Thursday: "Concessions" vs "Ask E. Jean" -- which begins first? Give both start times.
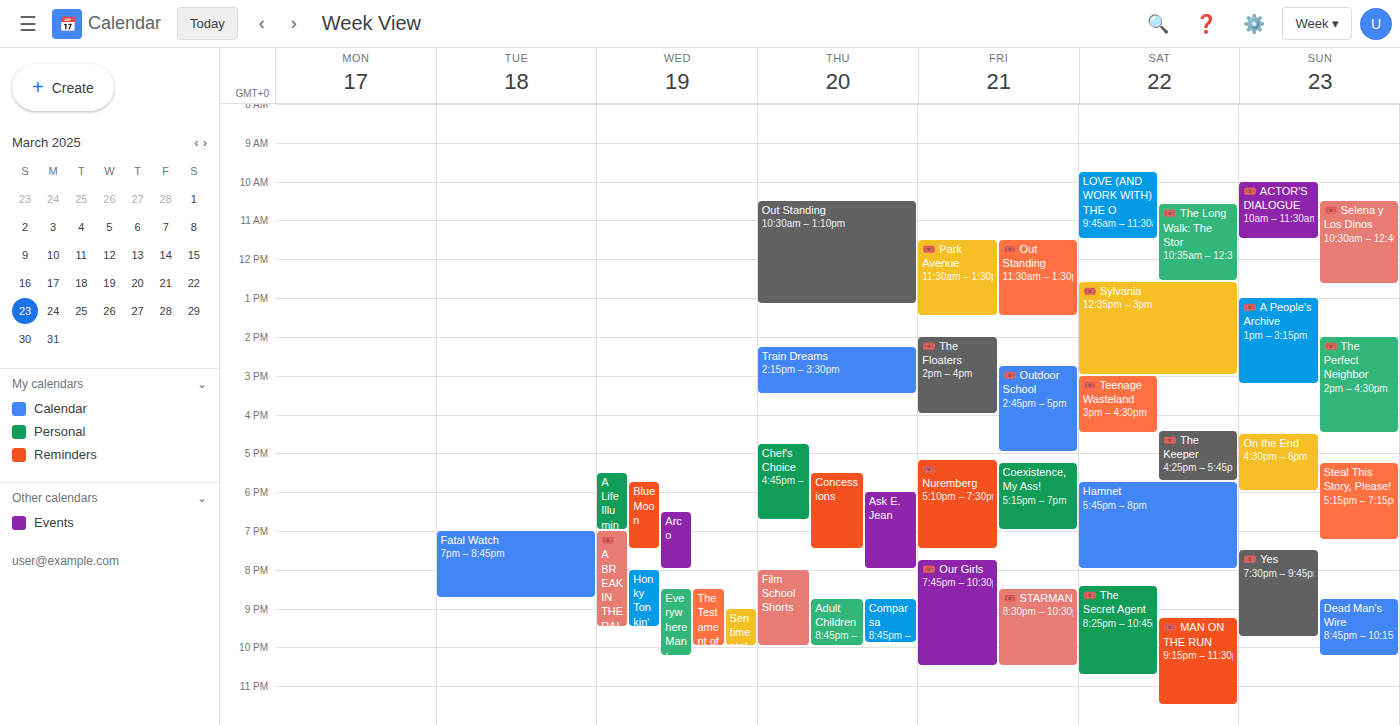
"Concessions" 5:30 PM; "Ask E. Jean" 6:00 PM.